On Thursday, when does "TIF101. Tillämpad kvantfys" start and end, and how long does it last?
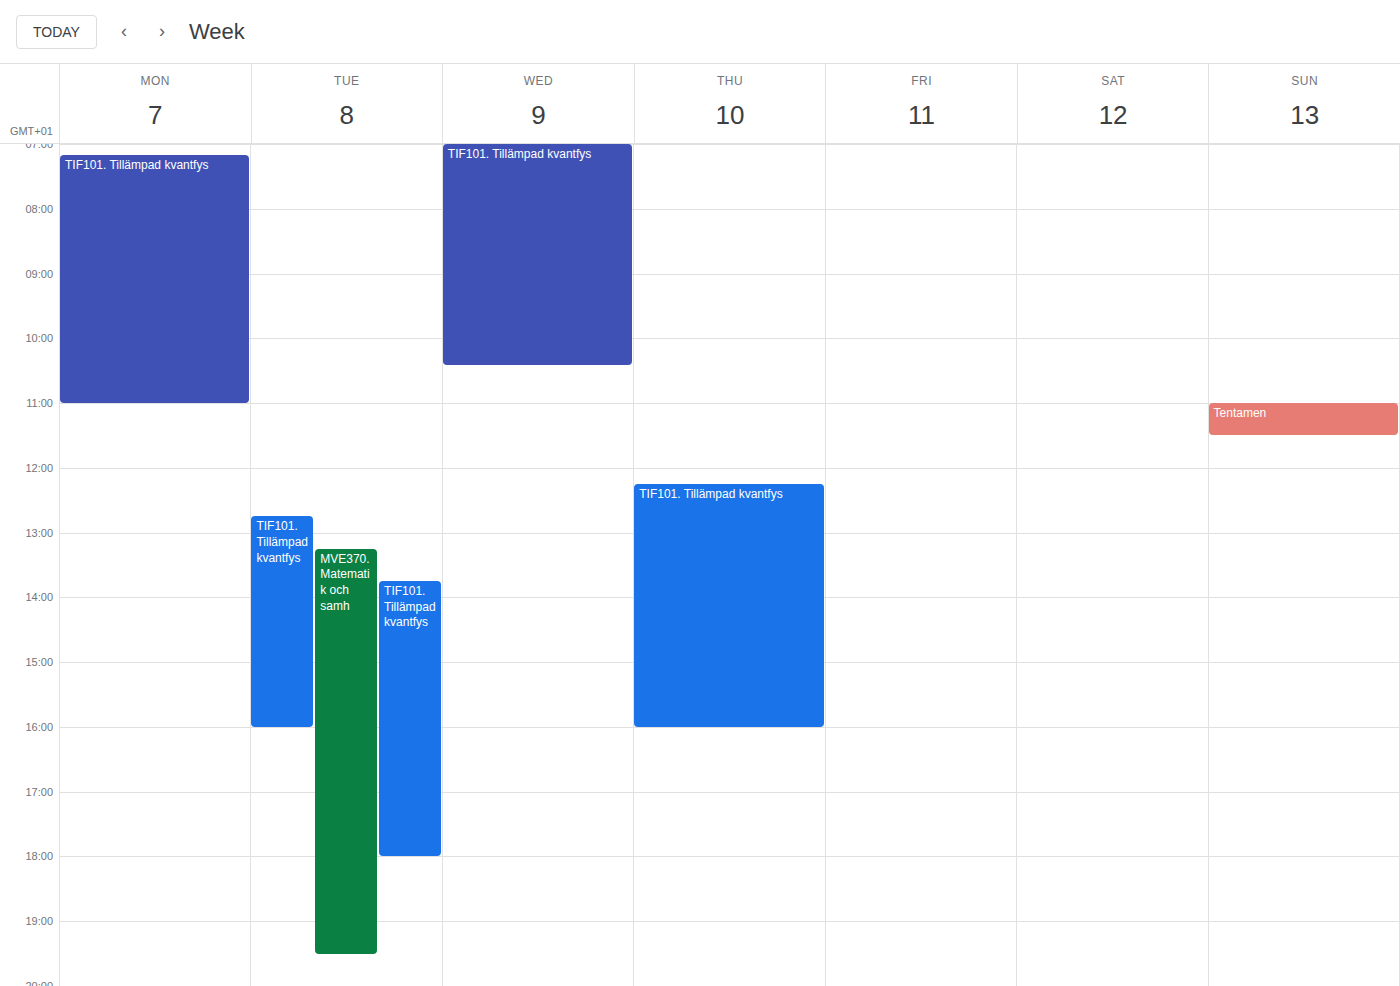
12:15 to 16:00, 3 hours 45 minutes